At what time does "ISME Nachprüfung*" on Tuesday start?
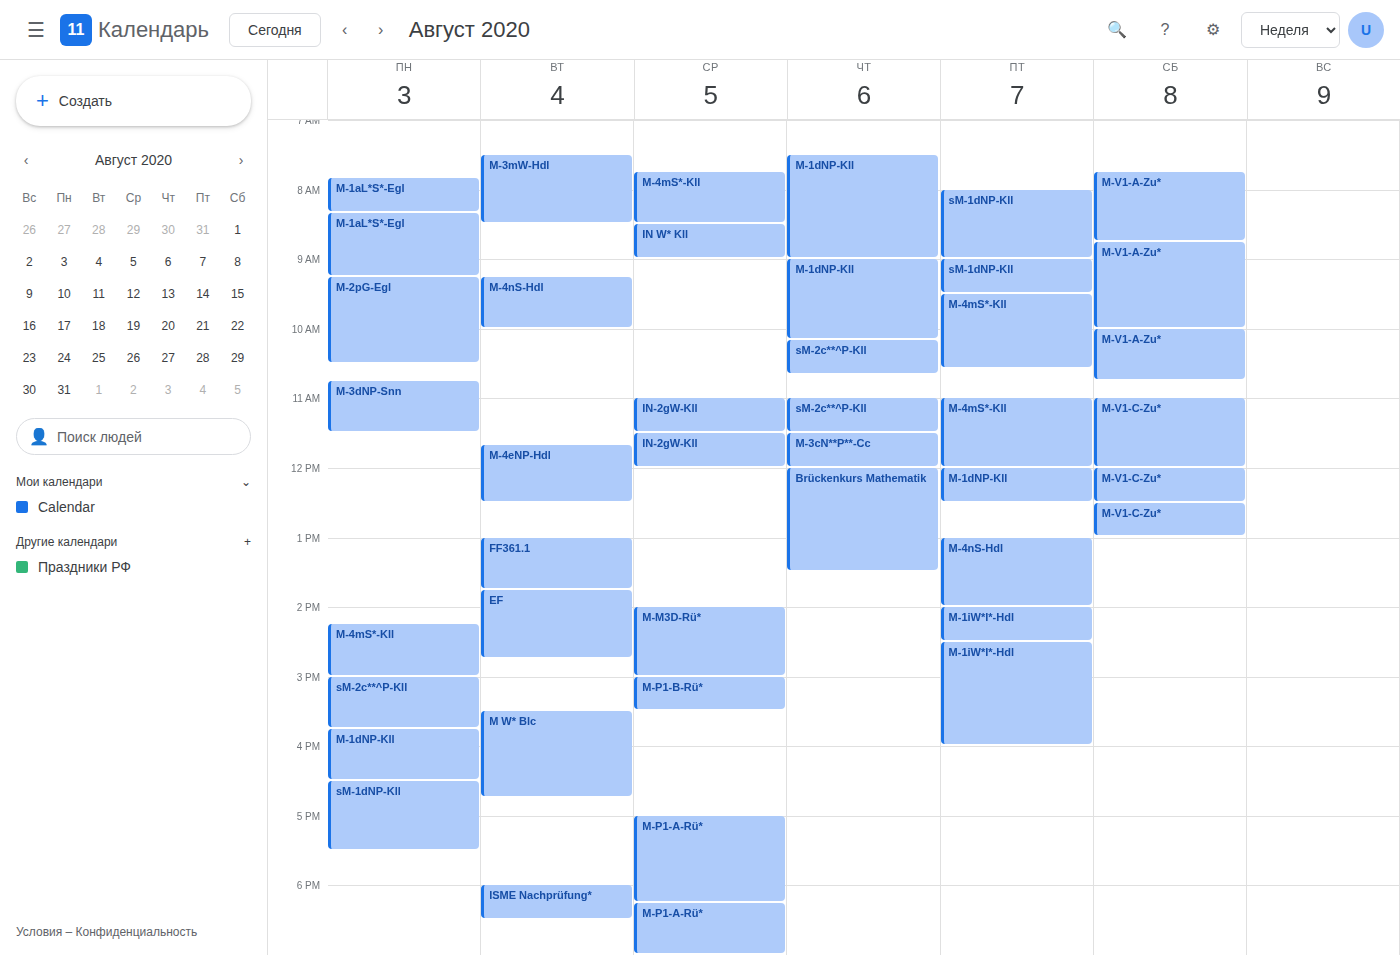
18:00